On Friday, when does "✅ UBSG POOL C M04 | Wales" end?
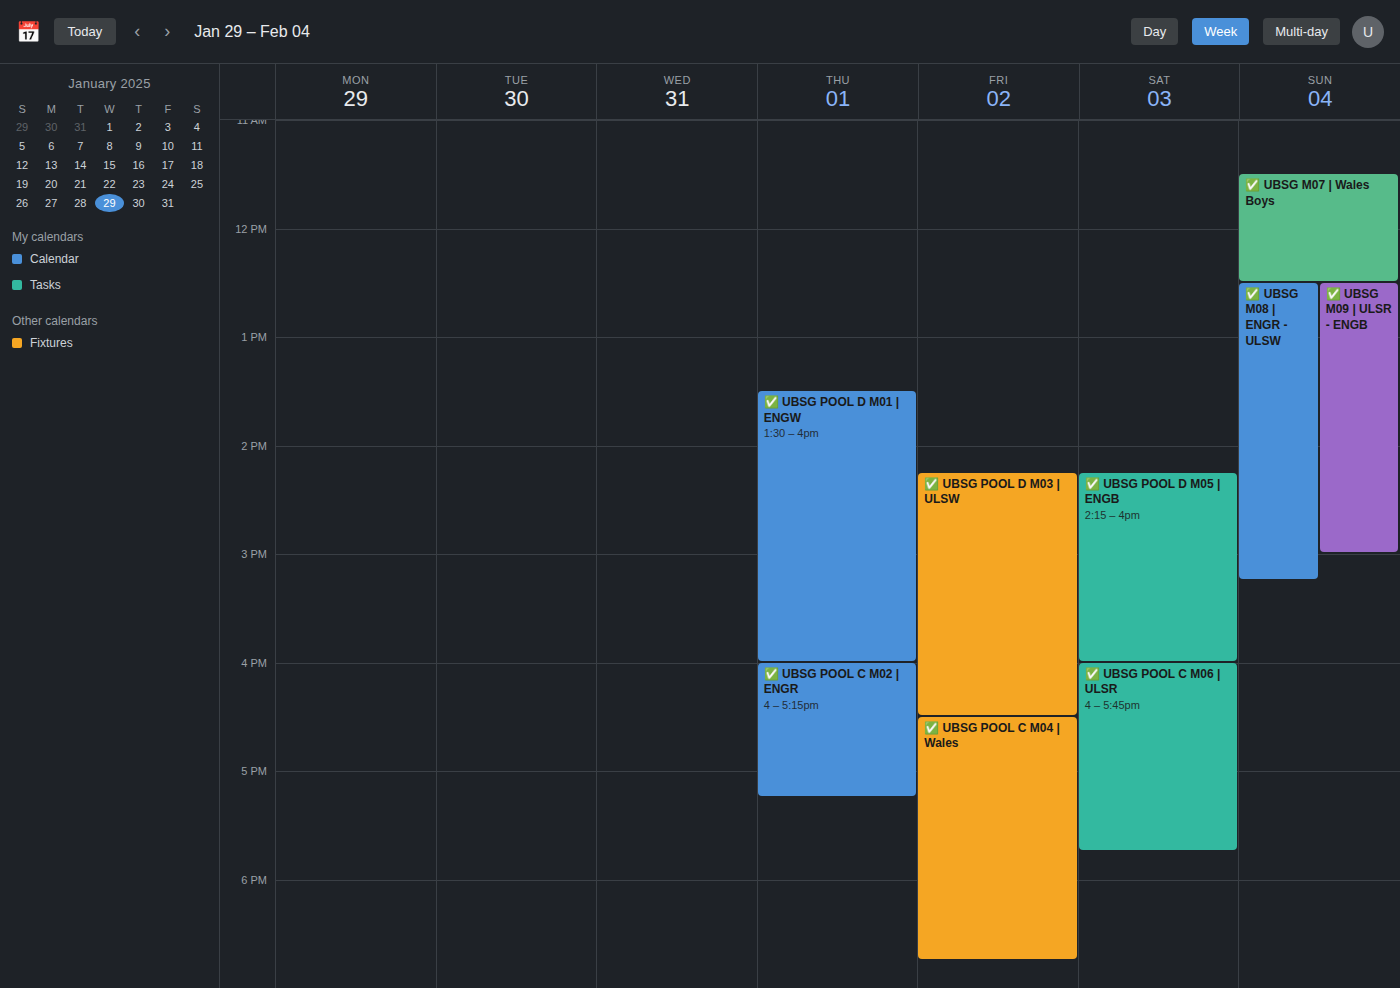
6:45 PM